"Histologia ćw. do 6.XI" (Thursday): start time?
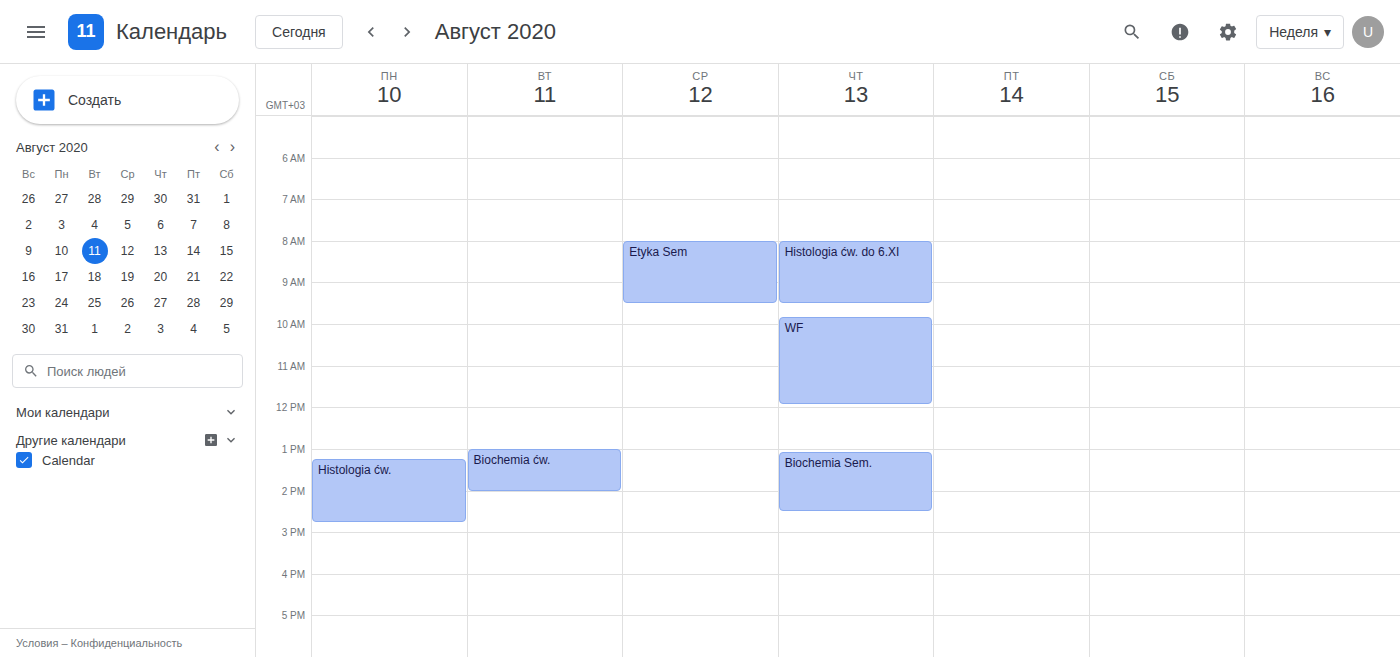
8:00 AM